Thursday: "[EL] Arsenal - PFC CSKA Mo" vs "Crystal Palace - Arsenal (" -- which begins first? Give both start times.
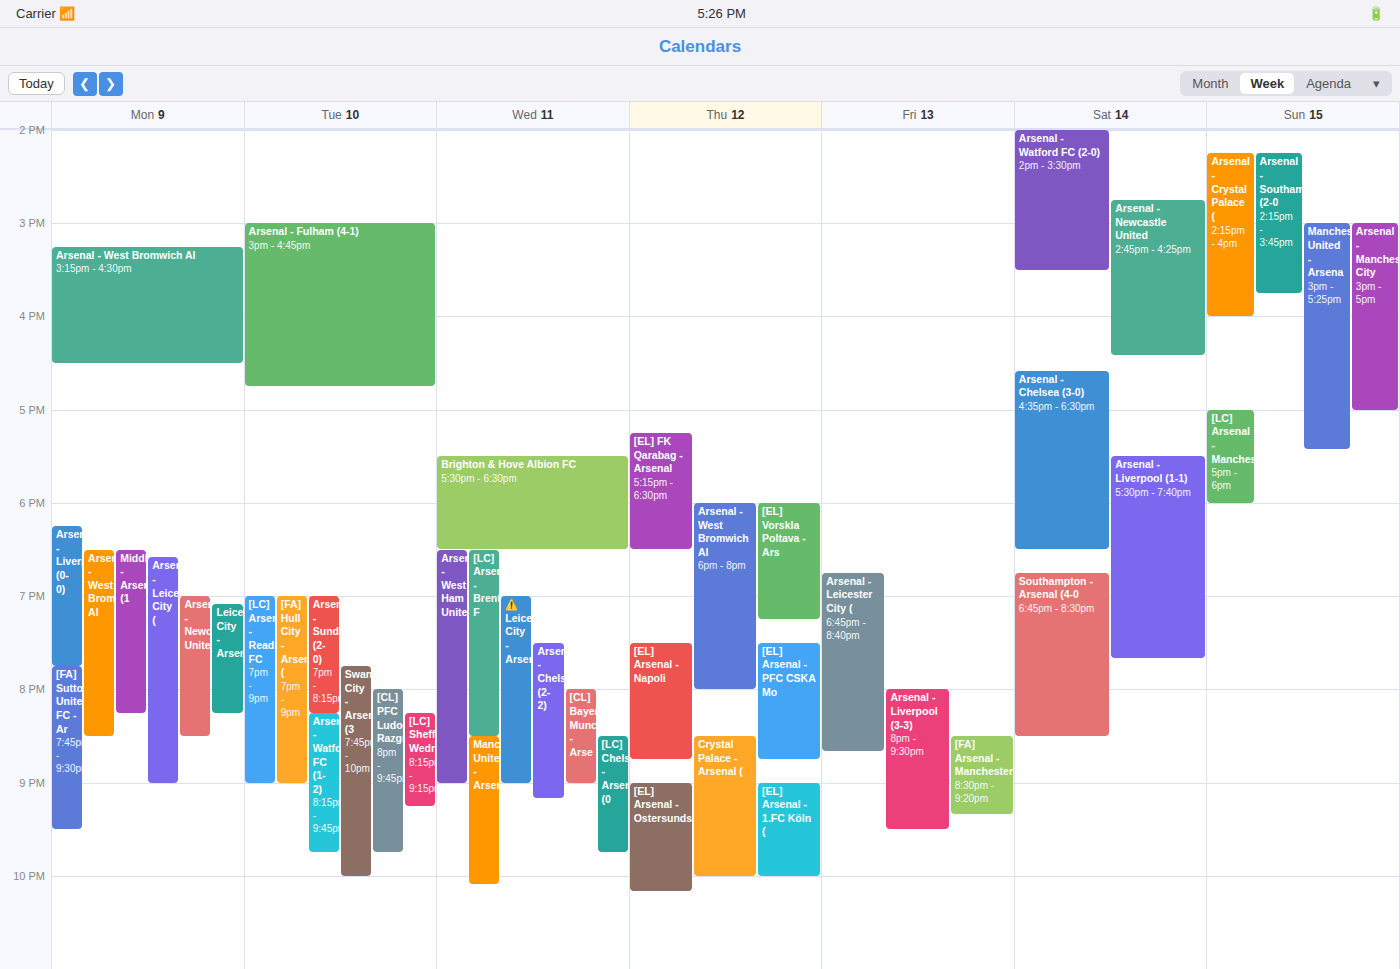
"[EL] Arsenal - PFC CSKA Mo" 7:30 PM; "Crystal Palace - Arsenal (" 8:30 PM.